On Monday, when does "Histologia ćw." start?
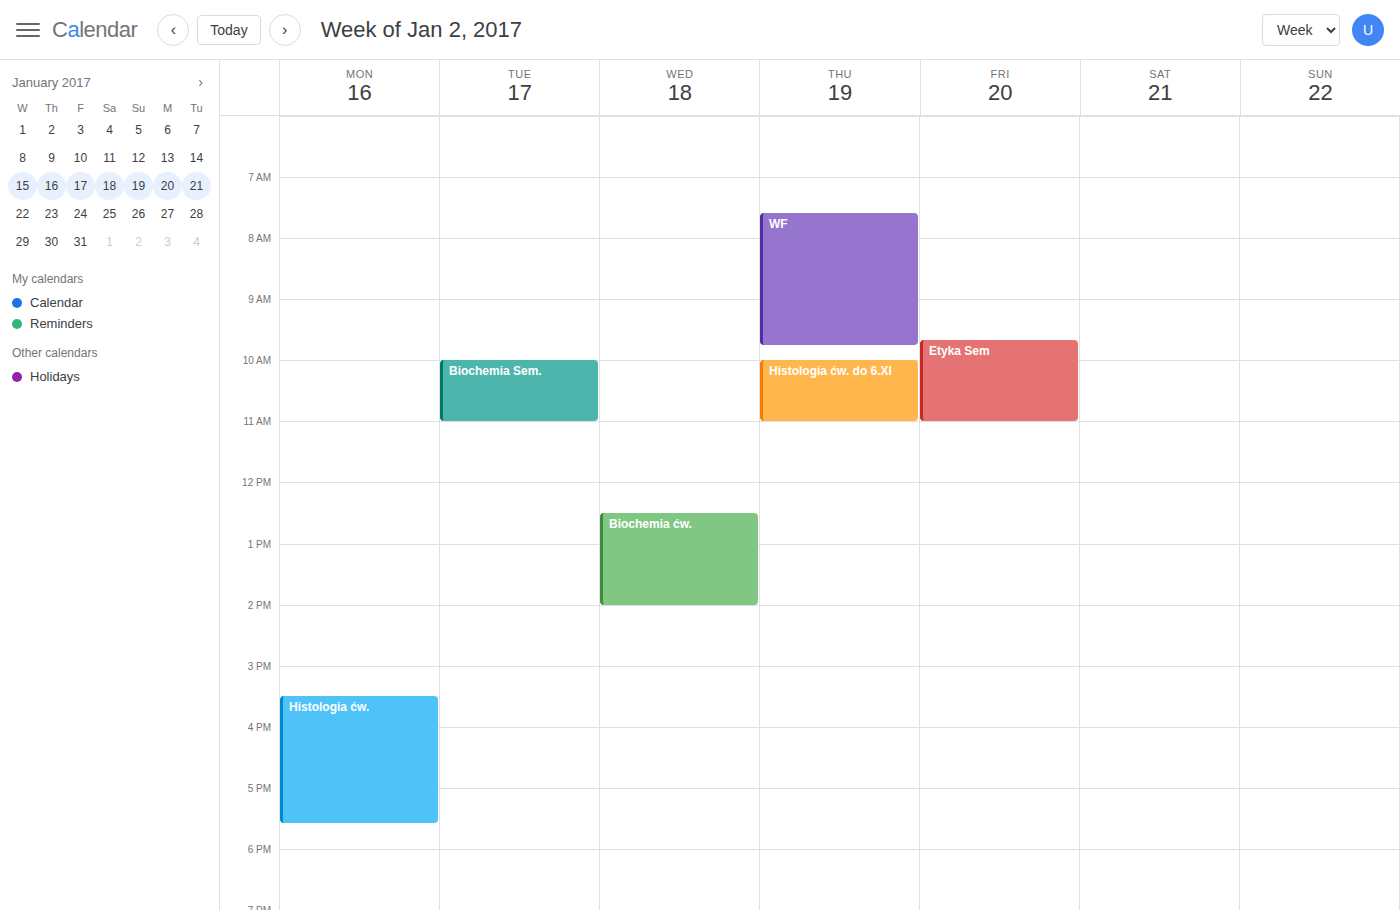
3:30 PM